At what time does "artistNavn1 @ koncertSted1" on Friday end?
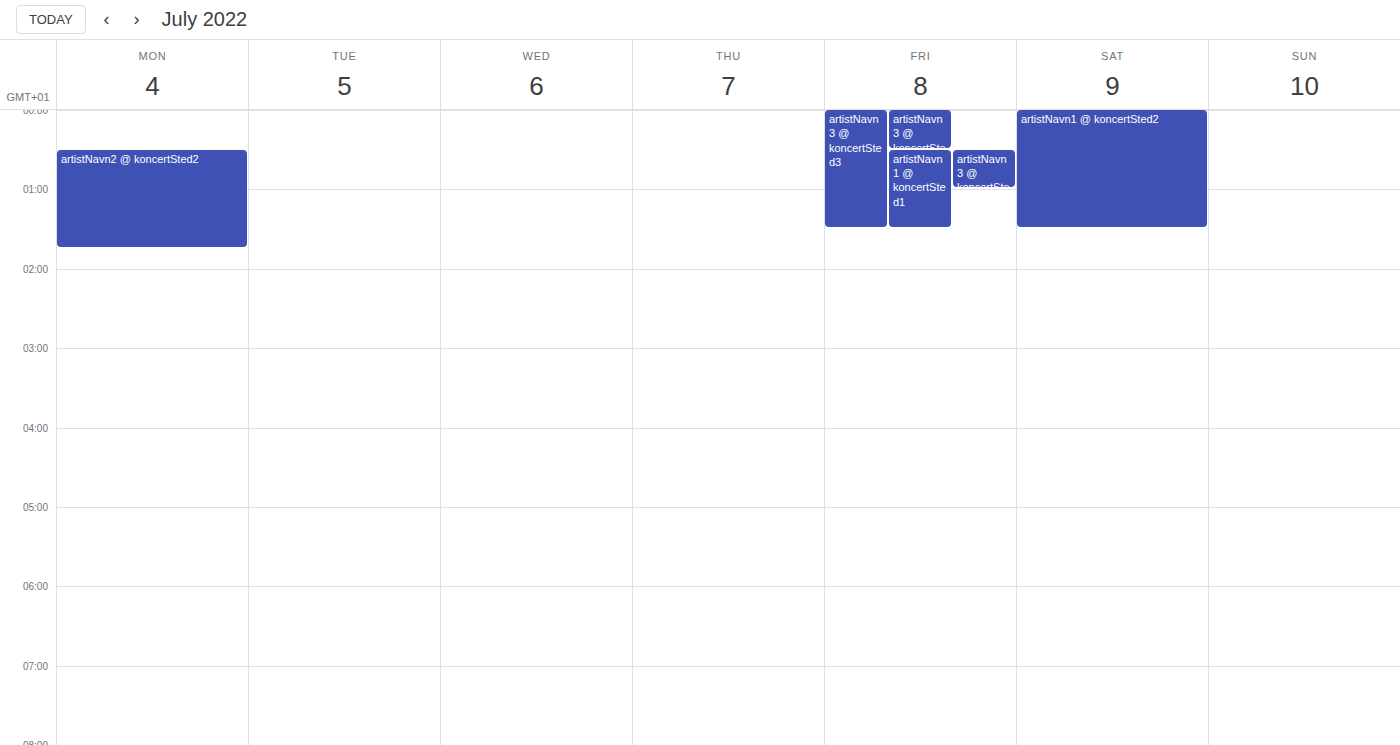
1:30 AM